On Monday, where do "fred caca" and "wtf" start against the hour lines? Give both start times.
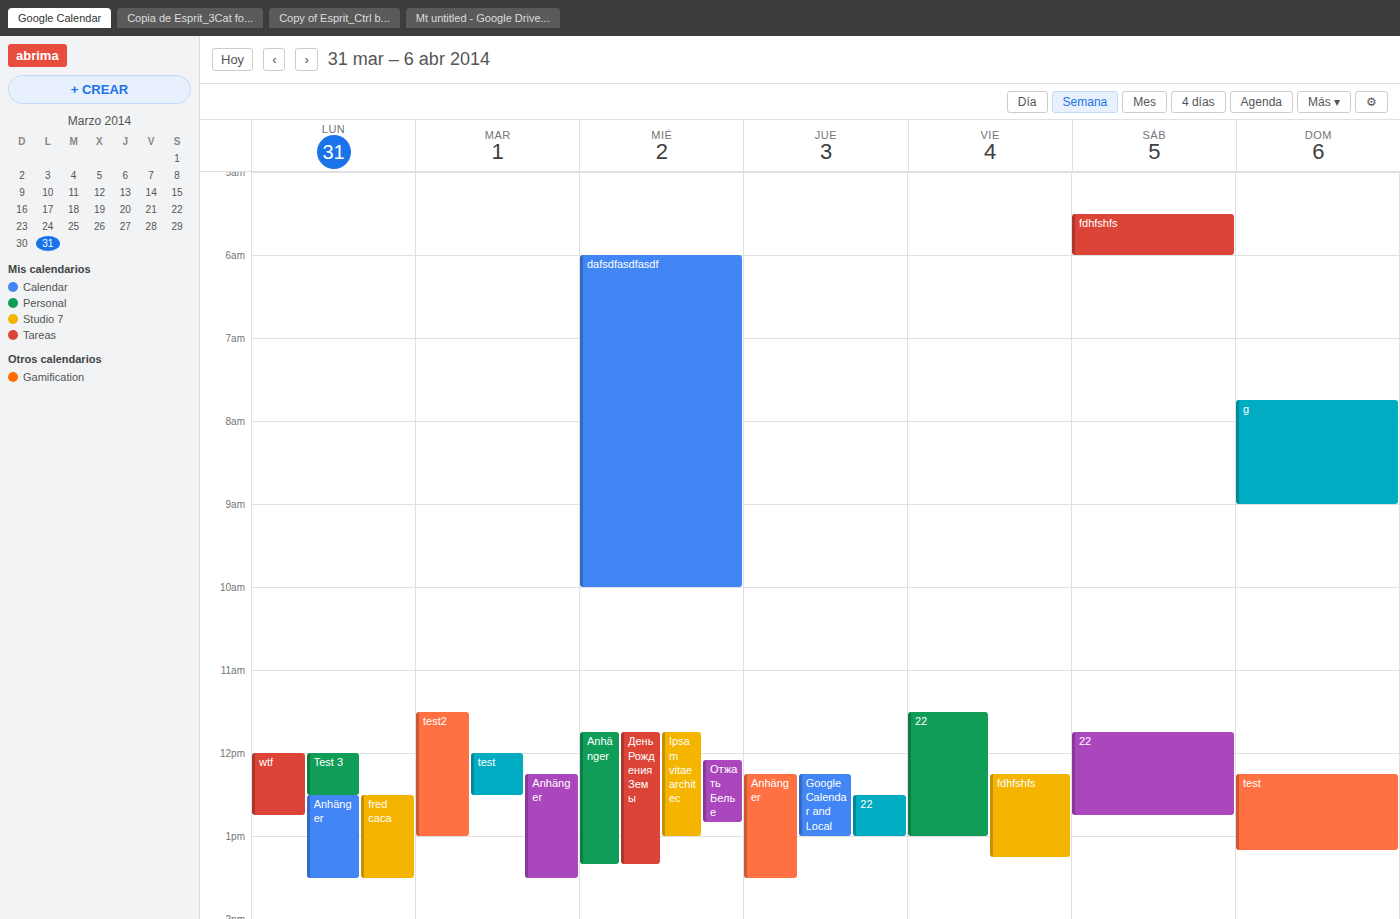
"fred caca": 12:30, halfway between the 12:00 and 13:00 lines. "wtf": 12:00, exactly on the 12:00 line.